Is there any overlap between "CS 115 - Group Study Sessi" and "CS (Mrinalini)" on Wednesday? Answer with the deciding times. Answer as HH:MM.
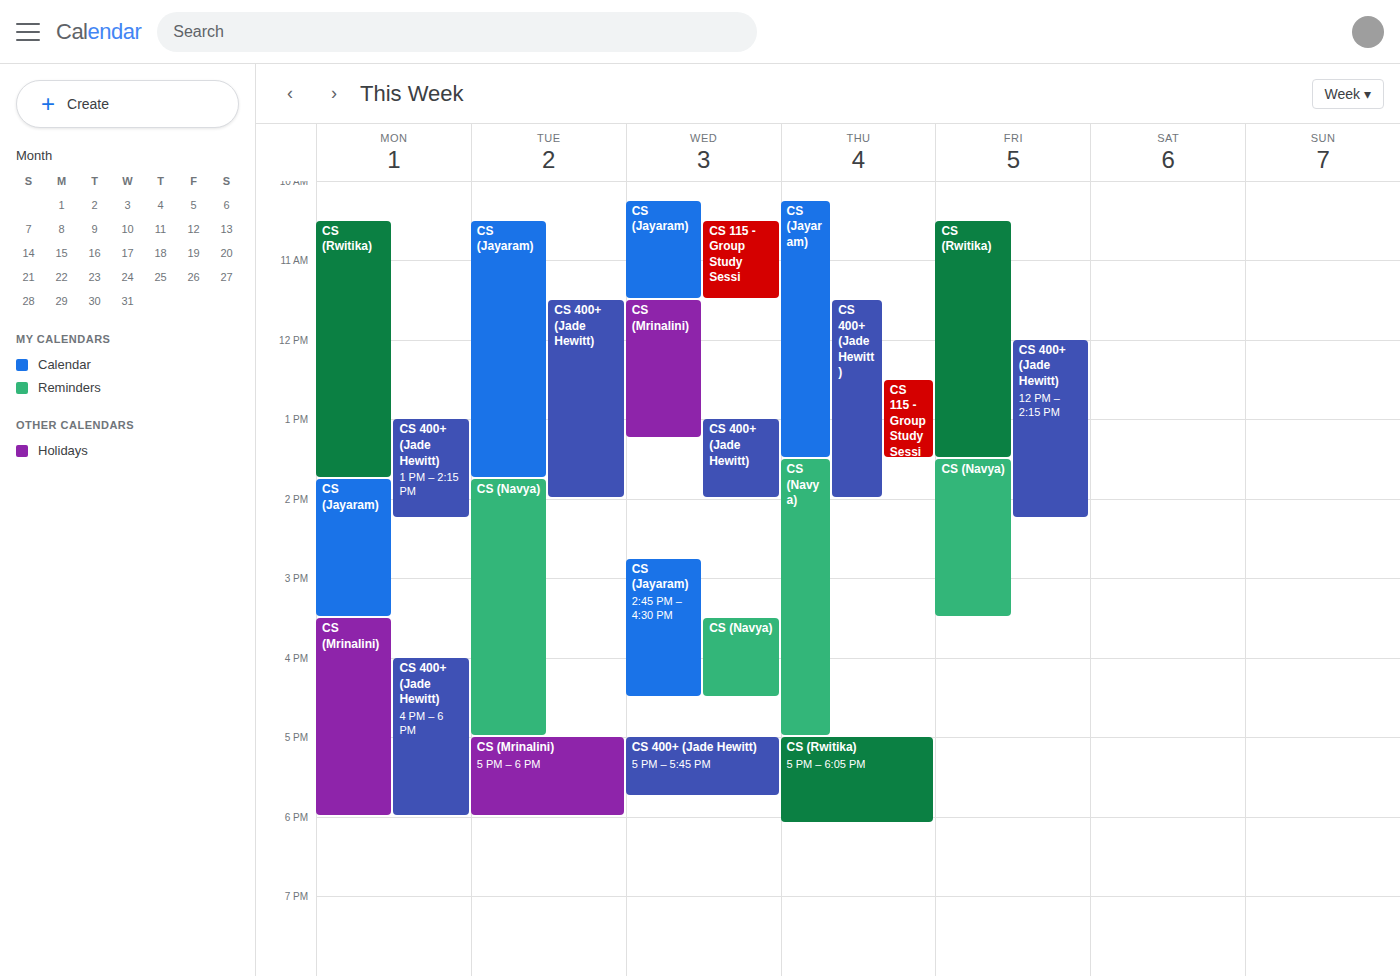
"CS 115 - Group Study Sessi" ends at 11:30, exactly when "CS (Mrinalini)" starts -- they touch but do not overlap.